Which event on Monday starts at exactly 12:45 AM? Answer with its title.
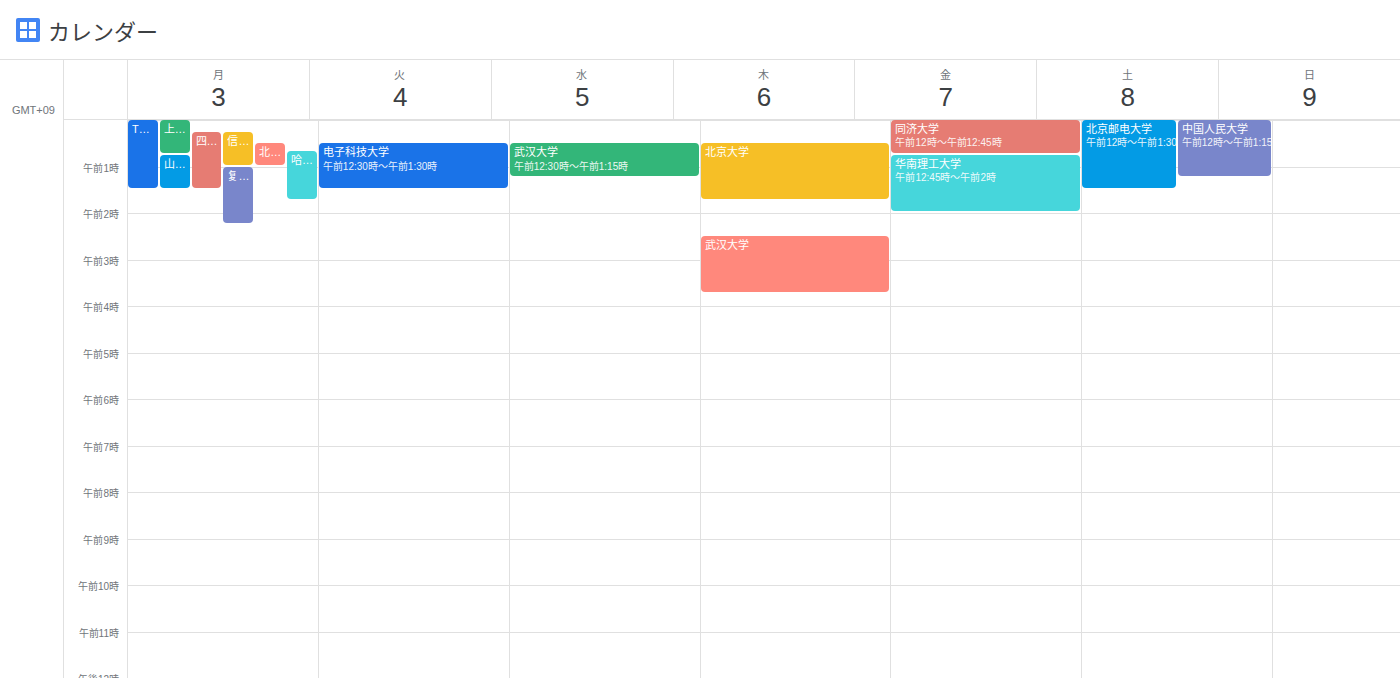
"山东大学"